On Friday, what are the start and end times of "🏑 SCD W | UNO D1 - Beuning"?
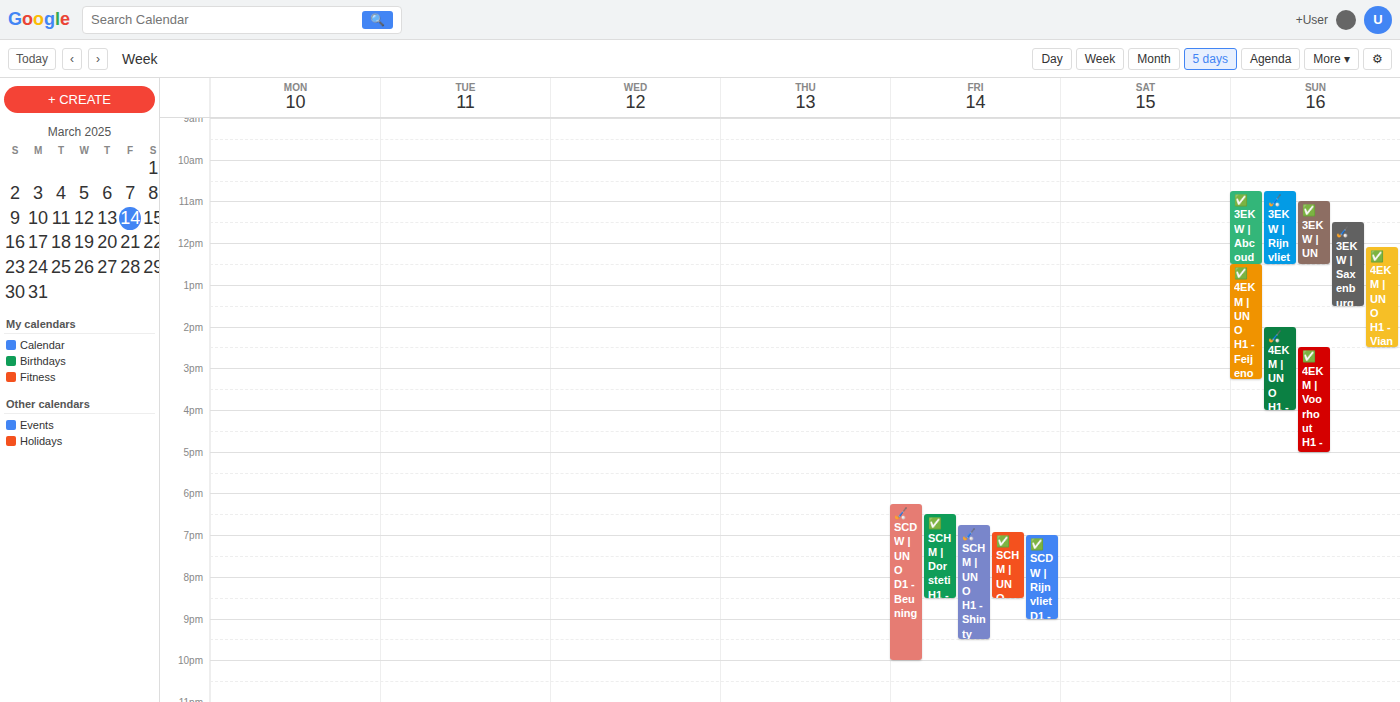
18:15 to 22:00